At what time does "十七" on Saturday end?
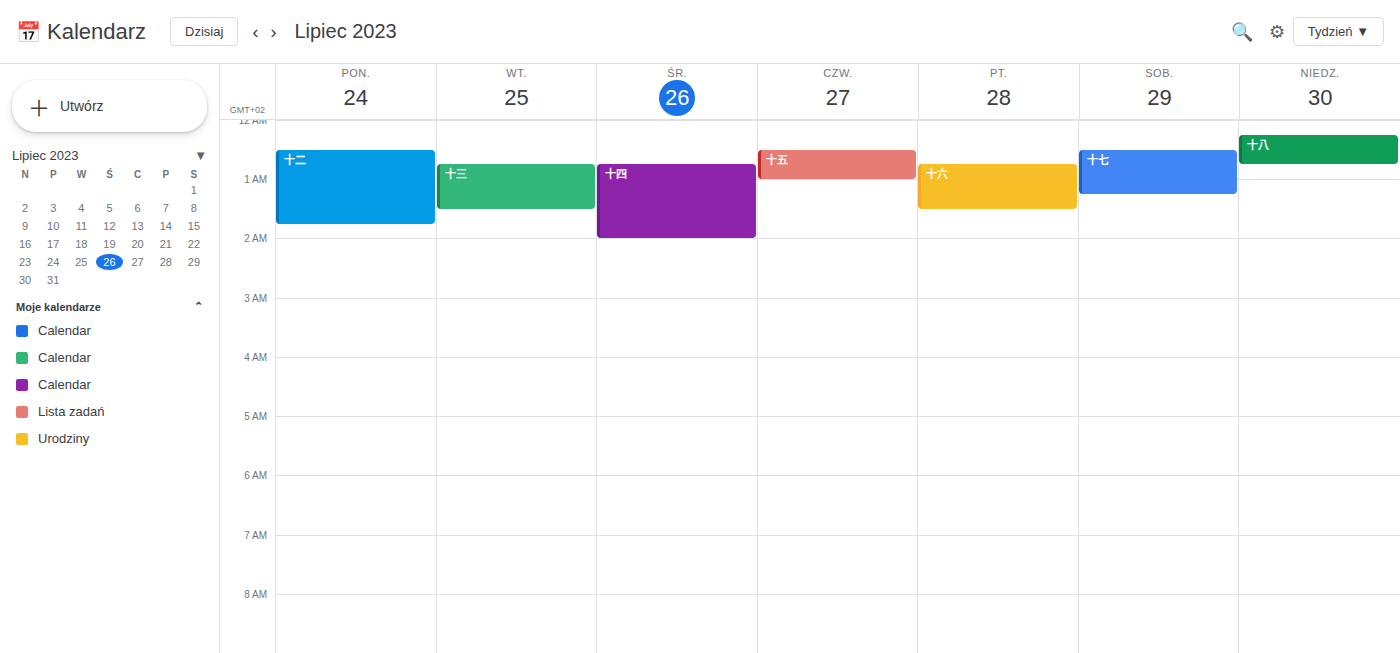
1:15 AM